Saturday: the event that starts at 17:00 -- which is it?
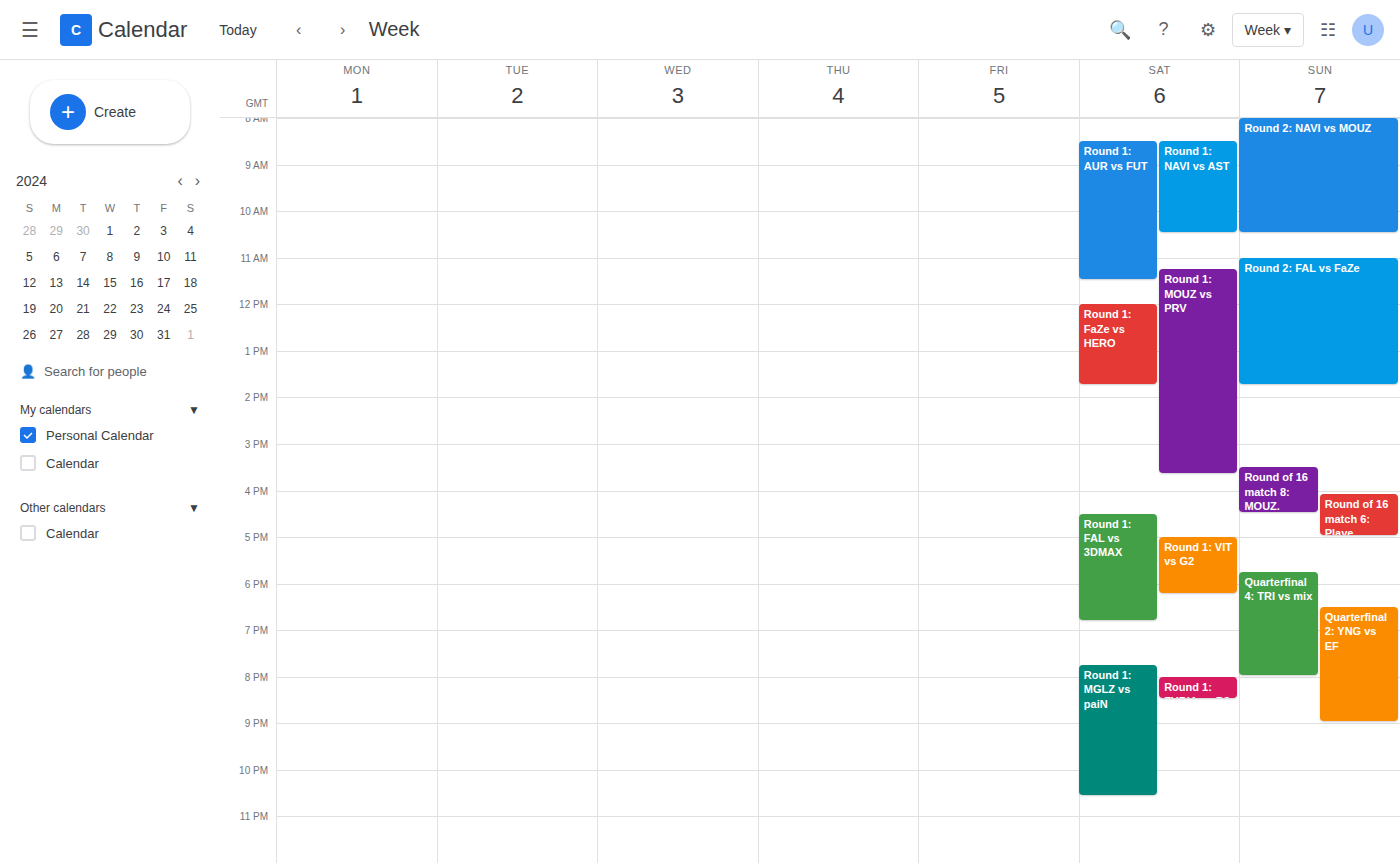
"Round 1: VIT vs G2"